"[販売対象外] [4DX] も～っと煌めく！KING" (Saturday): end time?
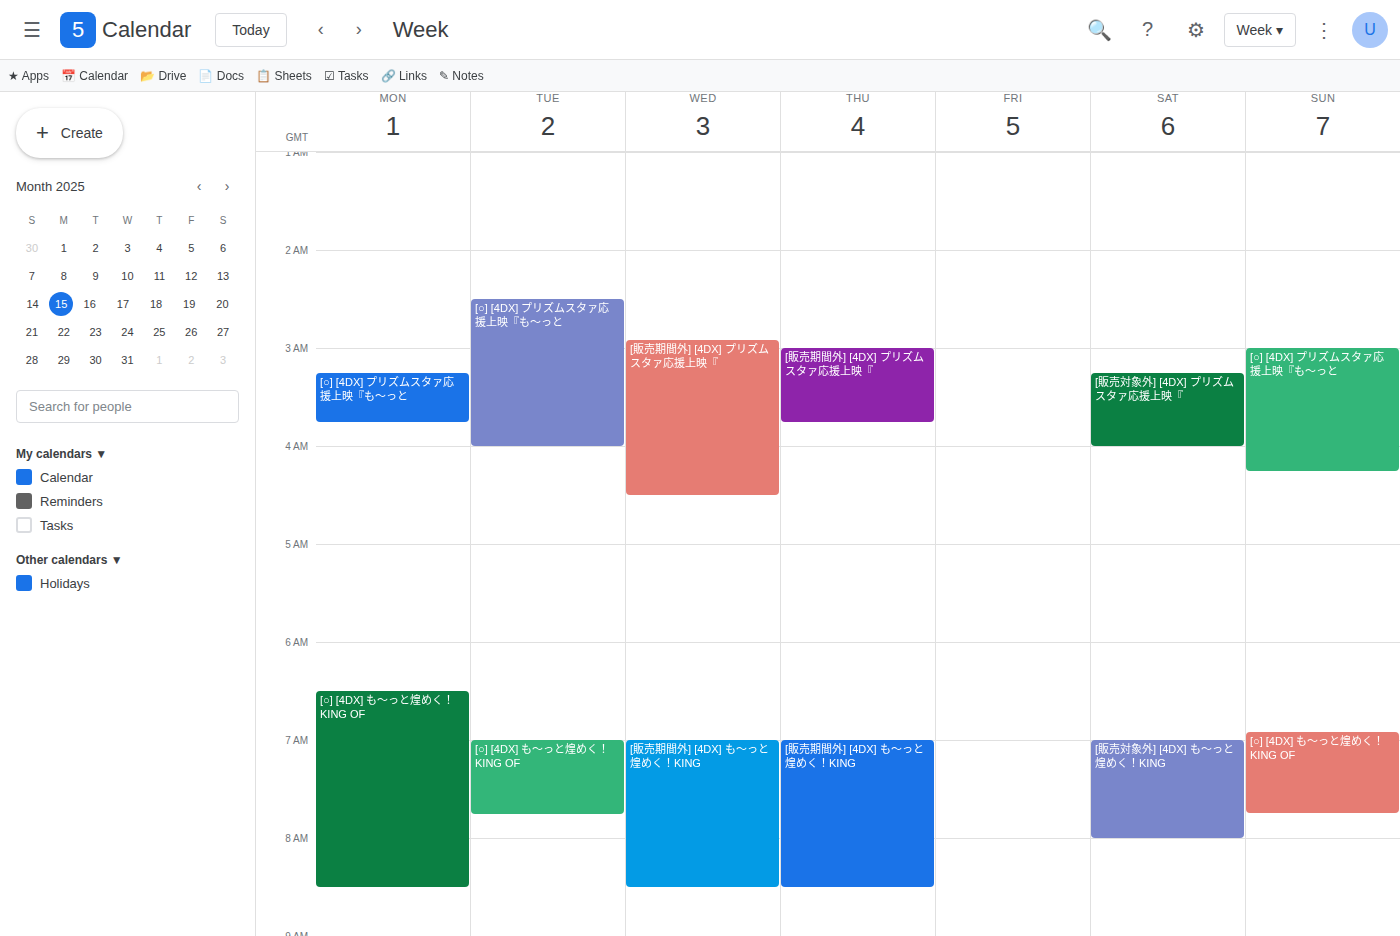
8:00 AM